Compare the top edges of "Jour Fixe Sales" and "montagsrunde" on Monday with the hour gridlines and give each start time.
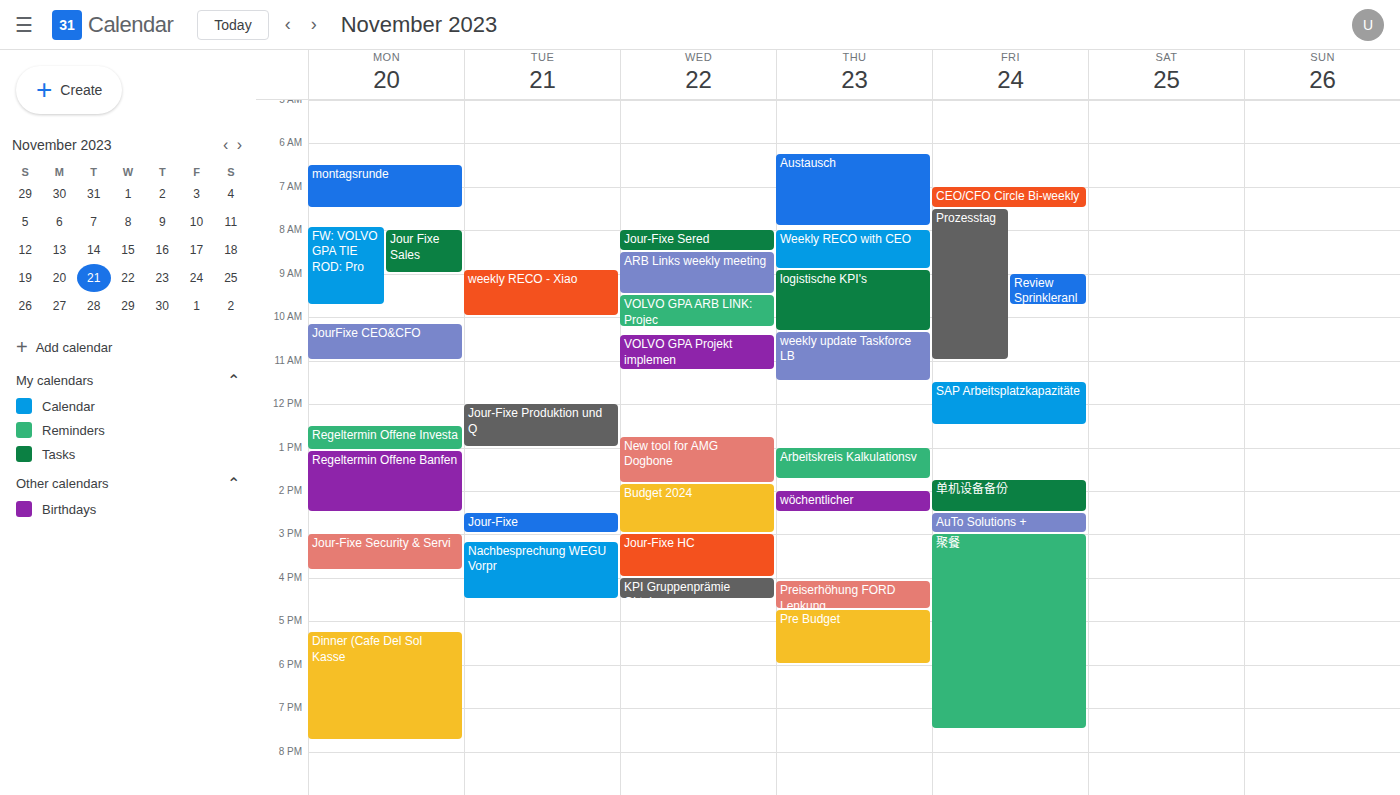
"Jour Fixe Sales": 08:00, exactly on the 08:00 line. "montagsrunde": 06:30, halfway between the 06:00 and 07:00 lines.